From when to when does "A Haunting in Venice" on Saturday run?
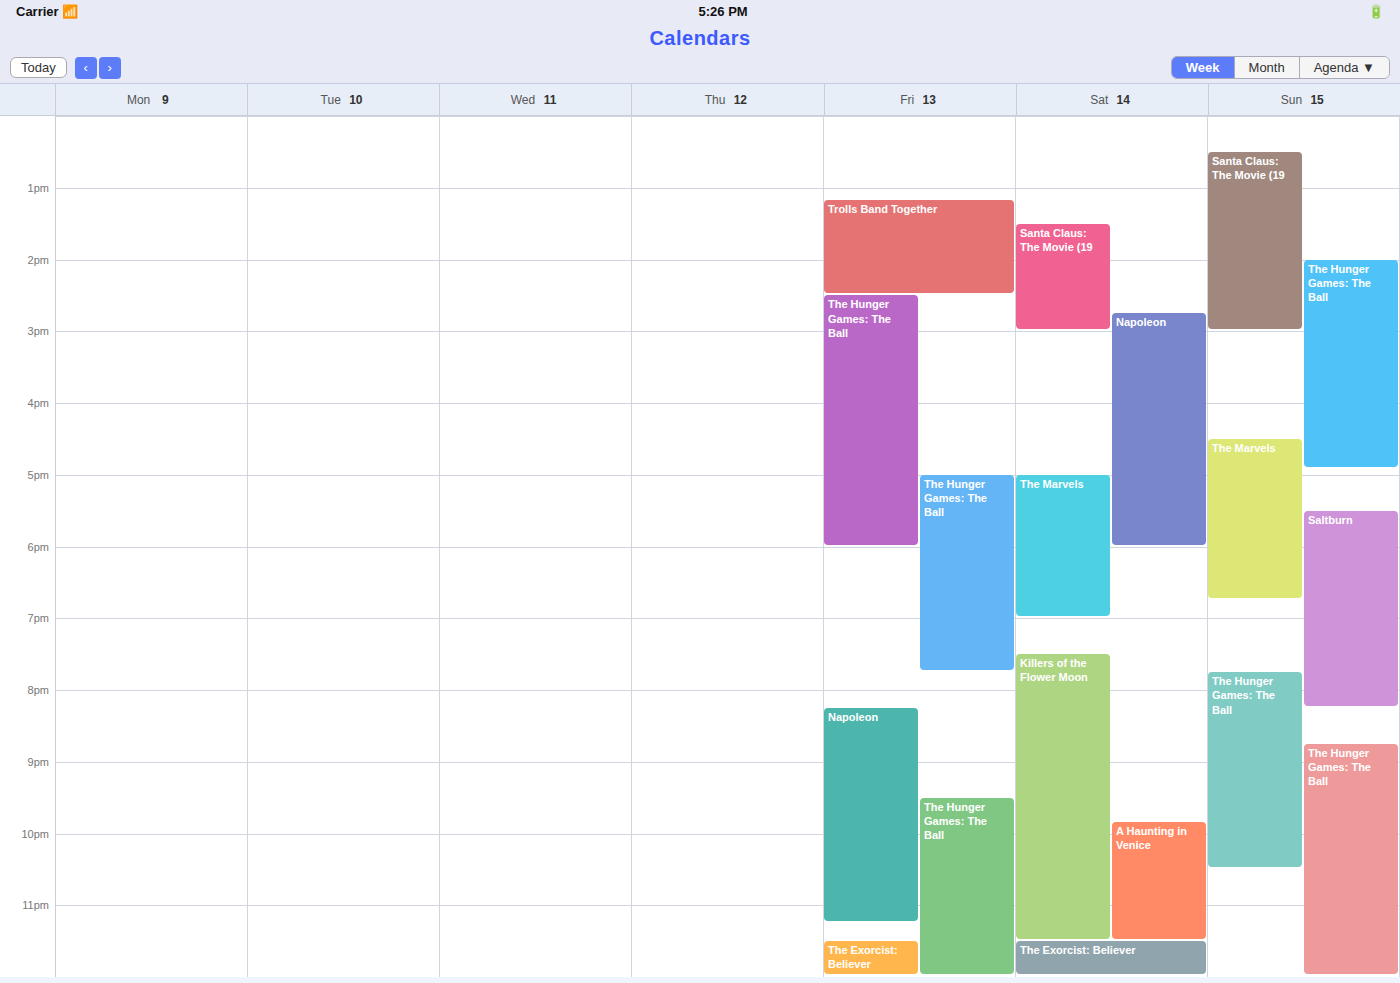
9:50 PM to 11:30 PM